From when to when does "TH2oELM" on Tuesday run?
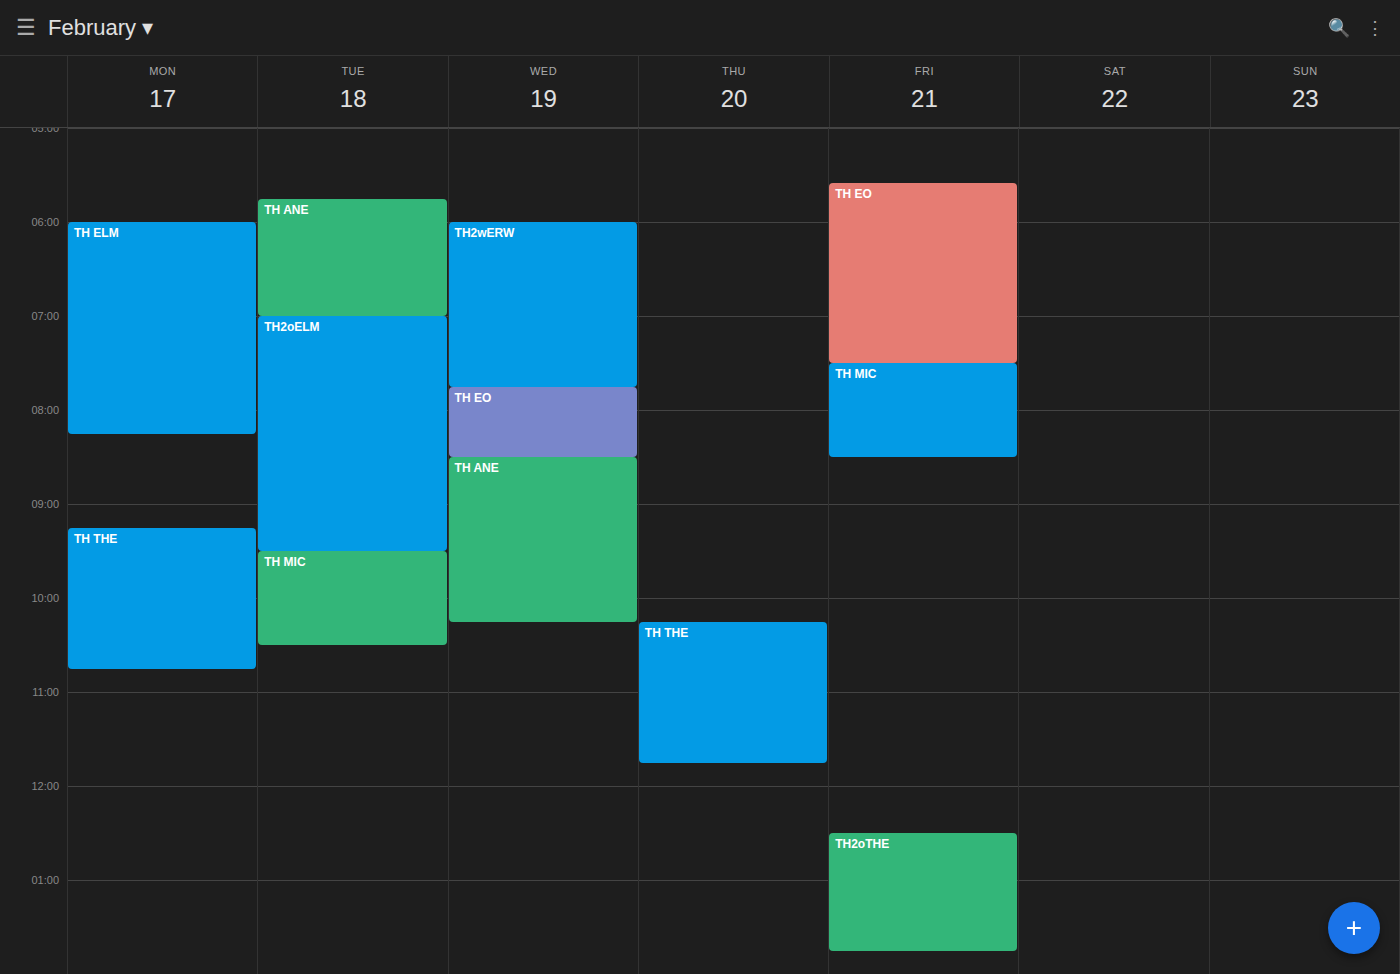
7:00 AM to 9:30 AM